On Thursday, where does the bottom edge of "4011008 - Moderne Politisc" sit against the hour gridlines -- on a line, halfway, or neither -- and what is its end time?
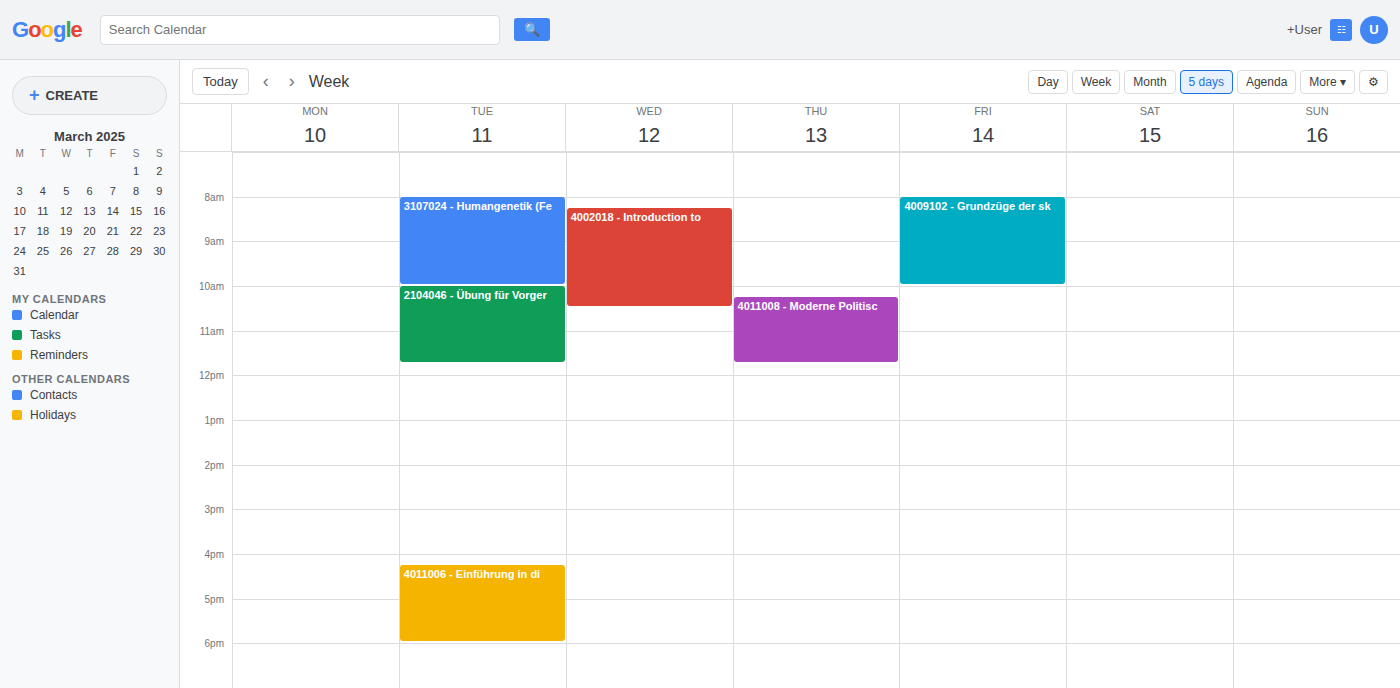
11:45 AM -- neither: three quarters of the way from the 11 AM line to the 12 PM line.